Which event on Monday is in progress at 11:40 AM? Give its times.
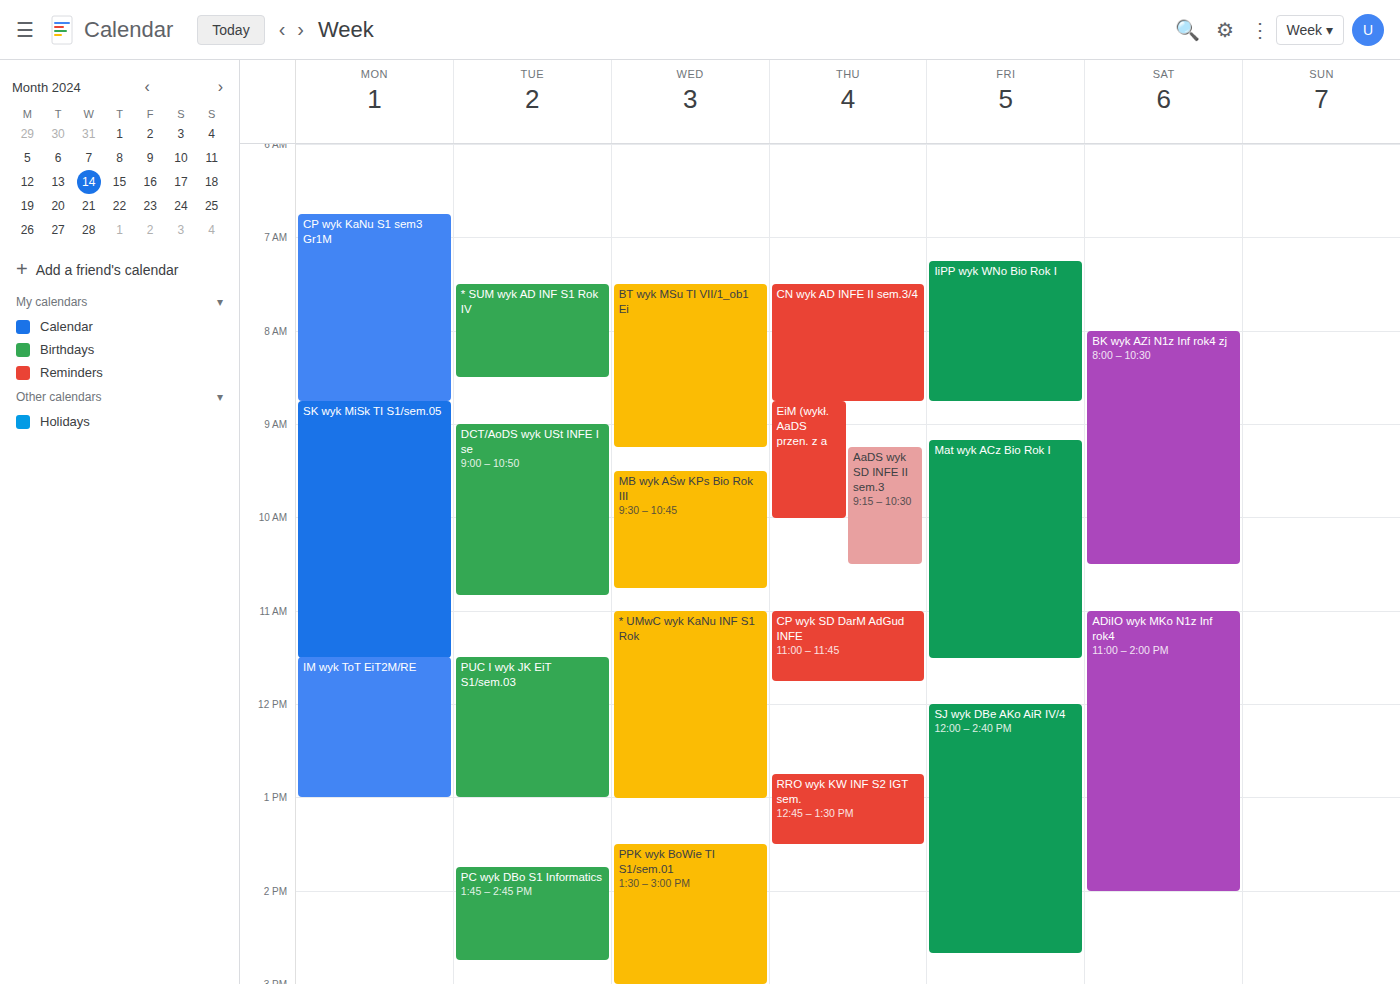
"IM wyk ToT EiT2M/RE", 11:30 AM to 1:00 PM